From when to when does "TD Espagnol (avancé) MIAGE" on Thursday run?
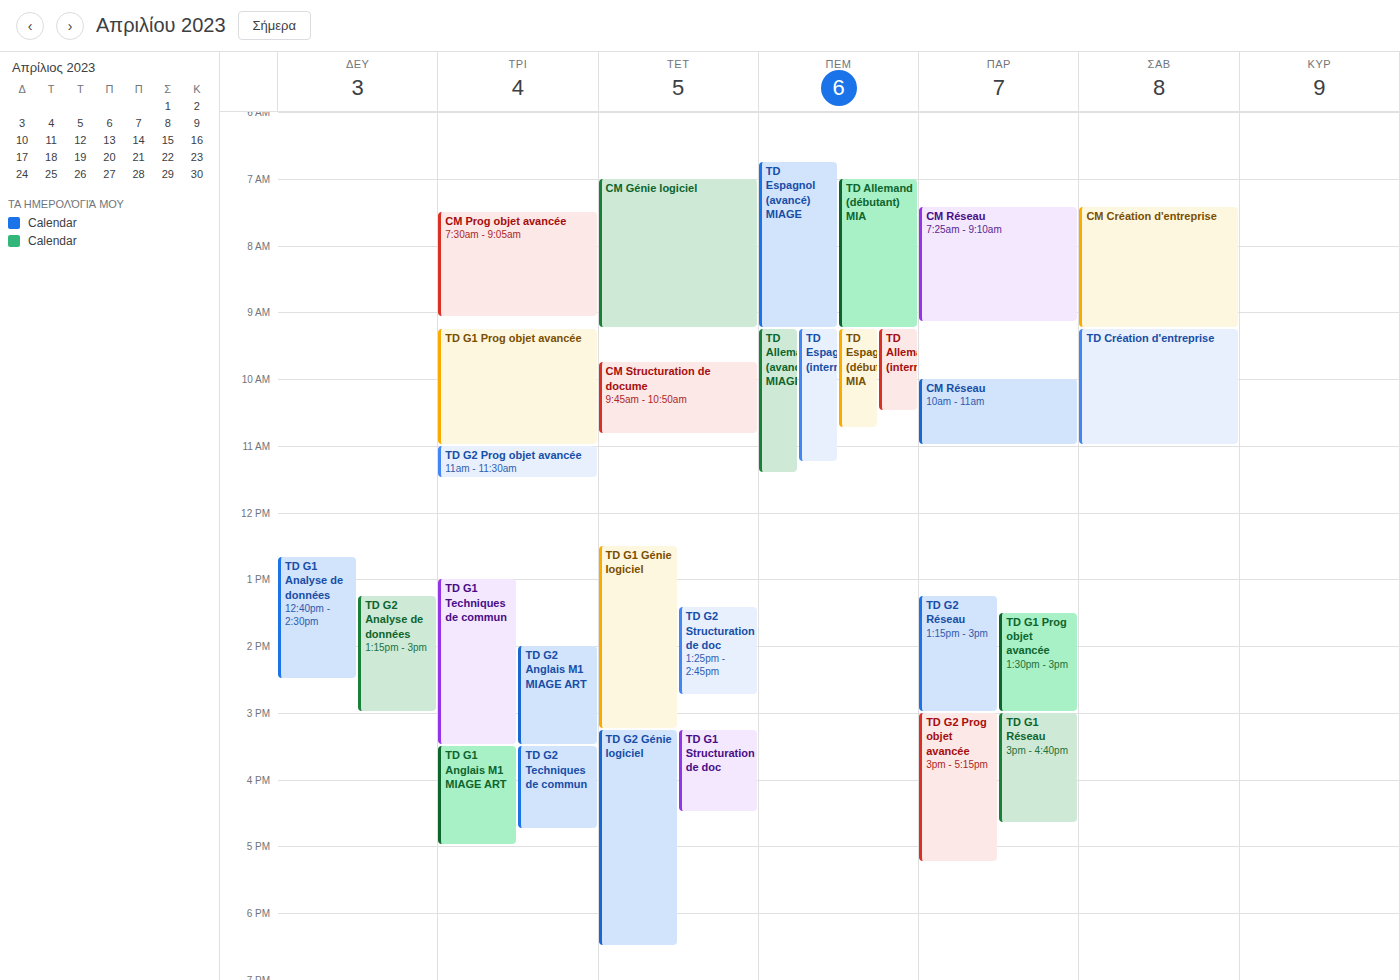
6:45 AM to 9:15 AM